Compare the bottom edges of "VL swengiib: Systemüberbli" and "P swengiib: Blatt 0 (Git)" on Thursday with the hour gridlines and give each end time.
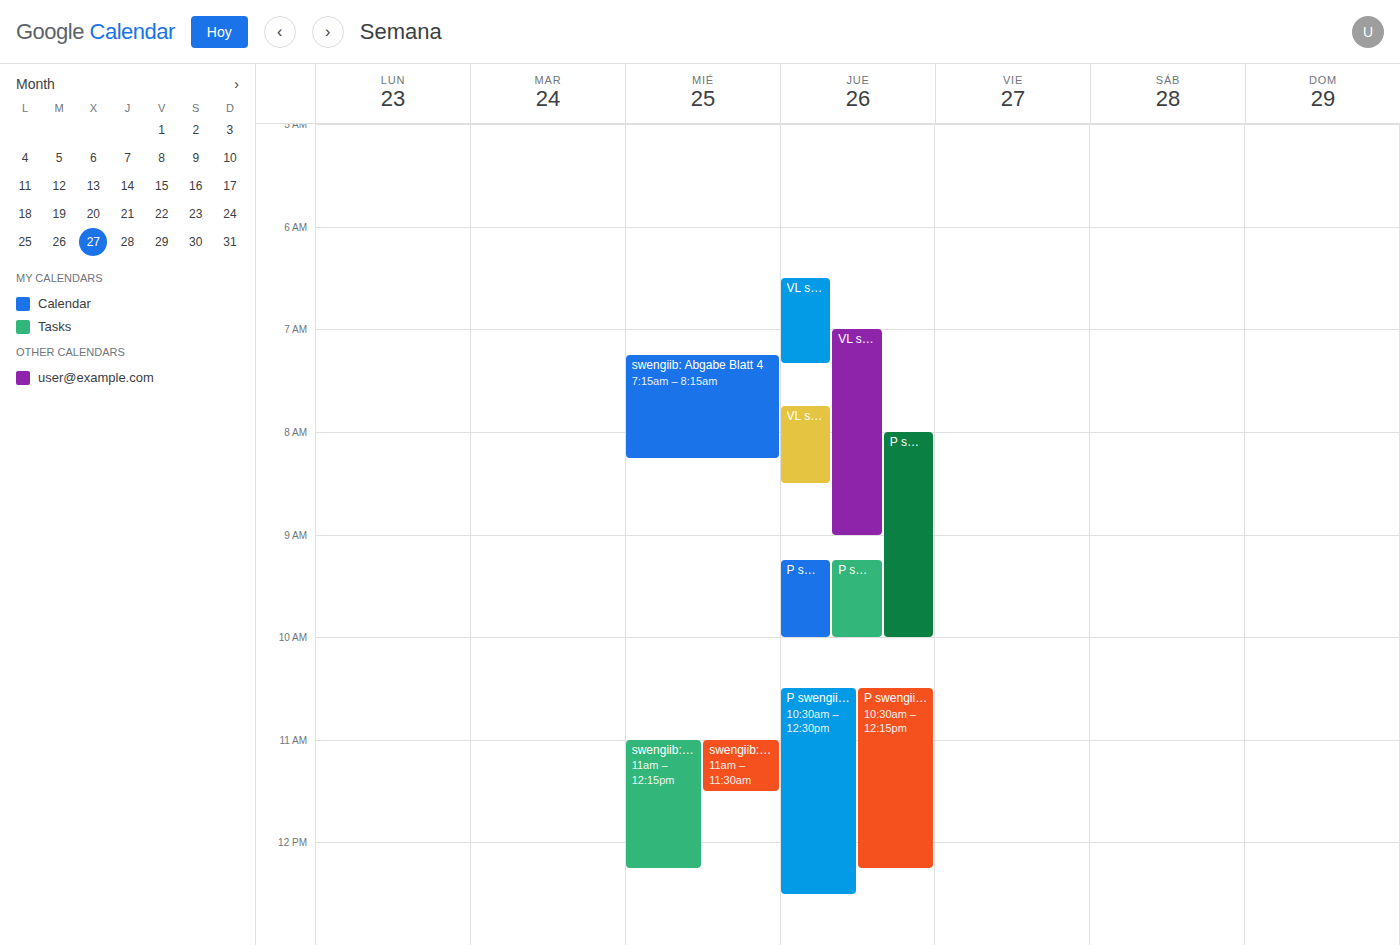
"VL swengiib: Systemüberbli": 08:30, halfway between the 08:00 and 09:00 lines. "P swengiib: Blatt 0 (Git)": 10:00, exactly on the 10:00 line.